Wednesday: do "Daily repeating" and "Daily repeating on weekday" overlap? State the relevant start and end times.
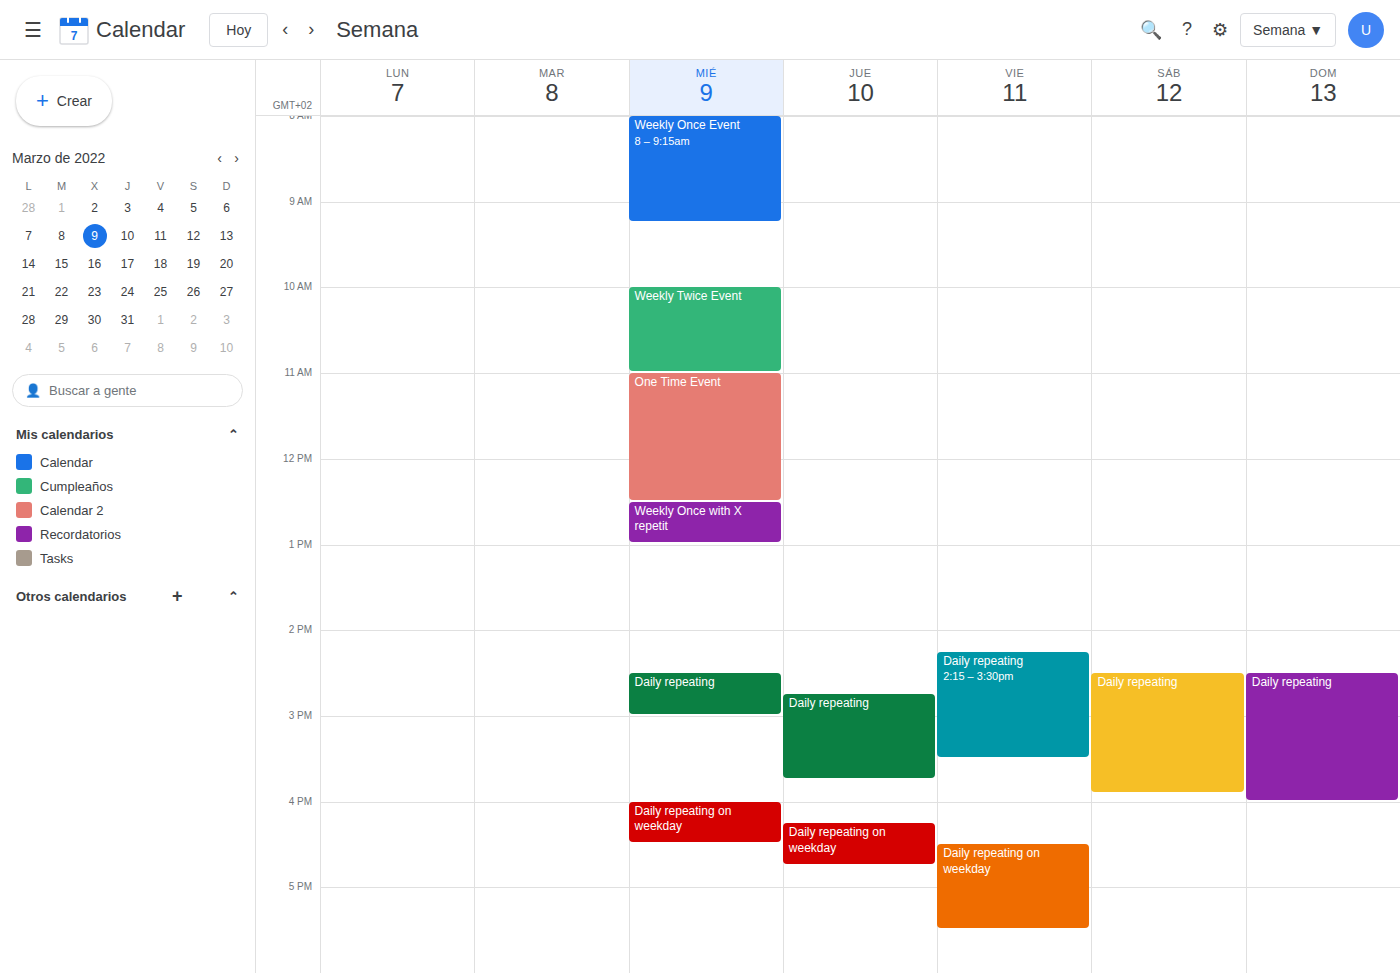
"Daily repeating" ends at 3:00 PM and "Daily repeating on weekday" starts at 4:00 PM -- no overlap.